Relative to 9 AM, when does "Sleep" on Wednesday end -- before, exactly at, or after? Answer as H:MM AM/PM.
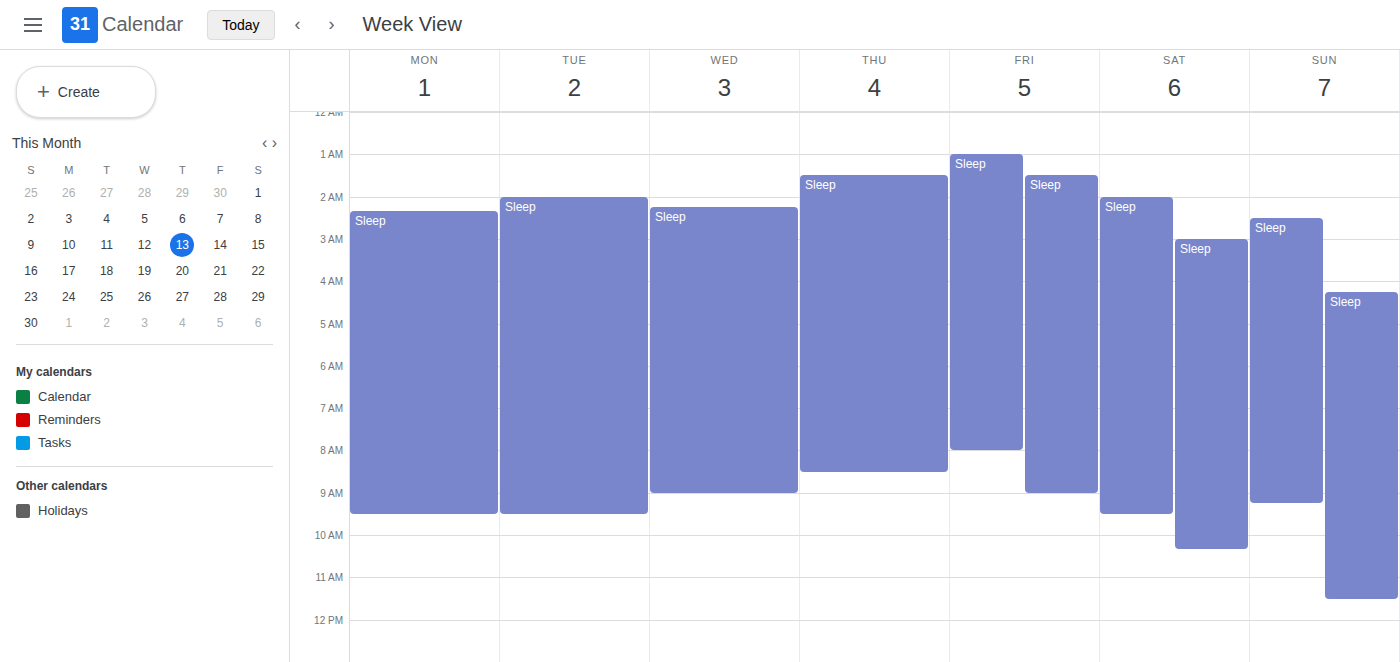
9:00 AM -- exactly at 9 AM, on the 9 AM line.